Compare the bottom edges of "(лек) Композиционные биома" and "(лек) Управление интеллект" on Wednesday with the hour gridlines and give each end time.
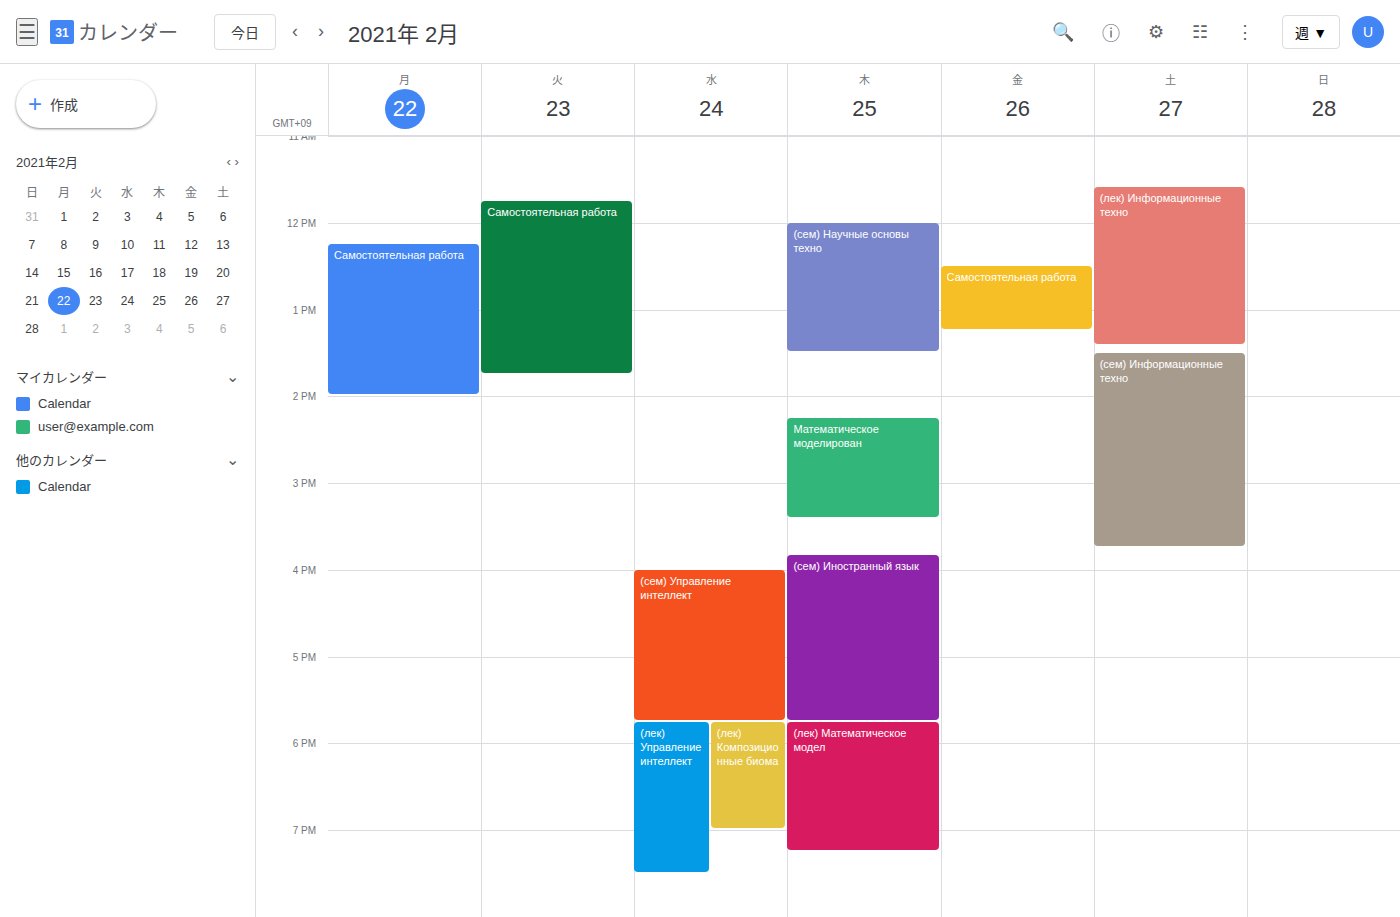
"(лек) Композиционные биома": 7:00 PM, exactly on the 7 PM line. "(лек) Управление интеллект": 7:30 PM, halfway between the 7 PM and 8 PM lines.